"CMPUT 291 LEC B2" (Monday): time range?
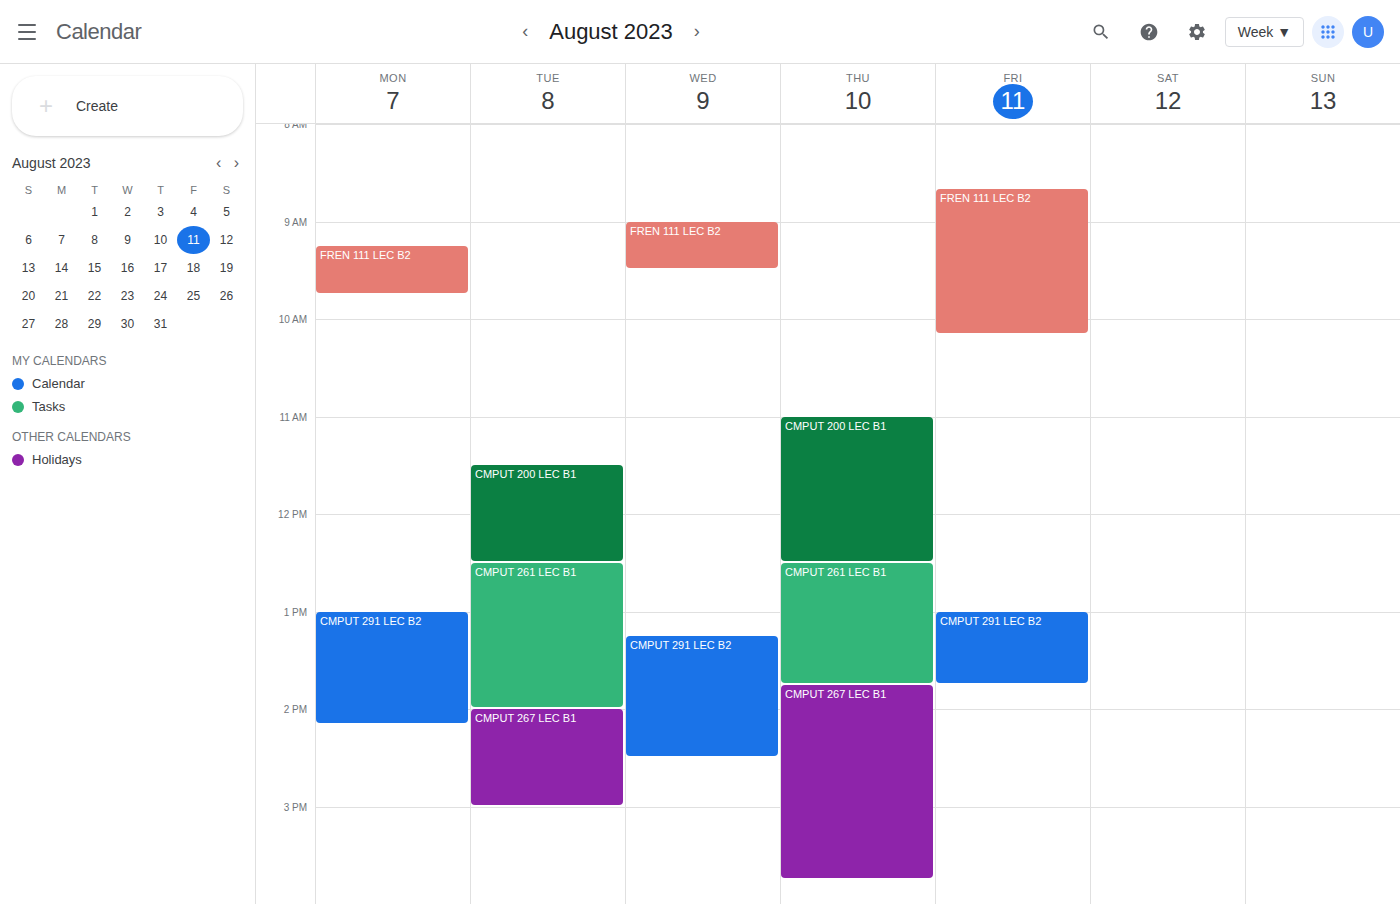
1:00 PM to 2:10 PM